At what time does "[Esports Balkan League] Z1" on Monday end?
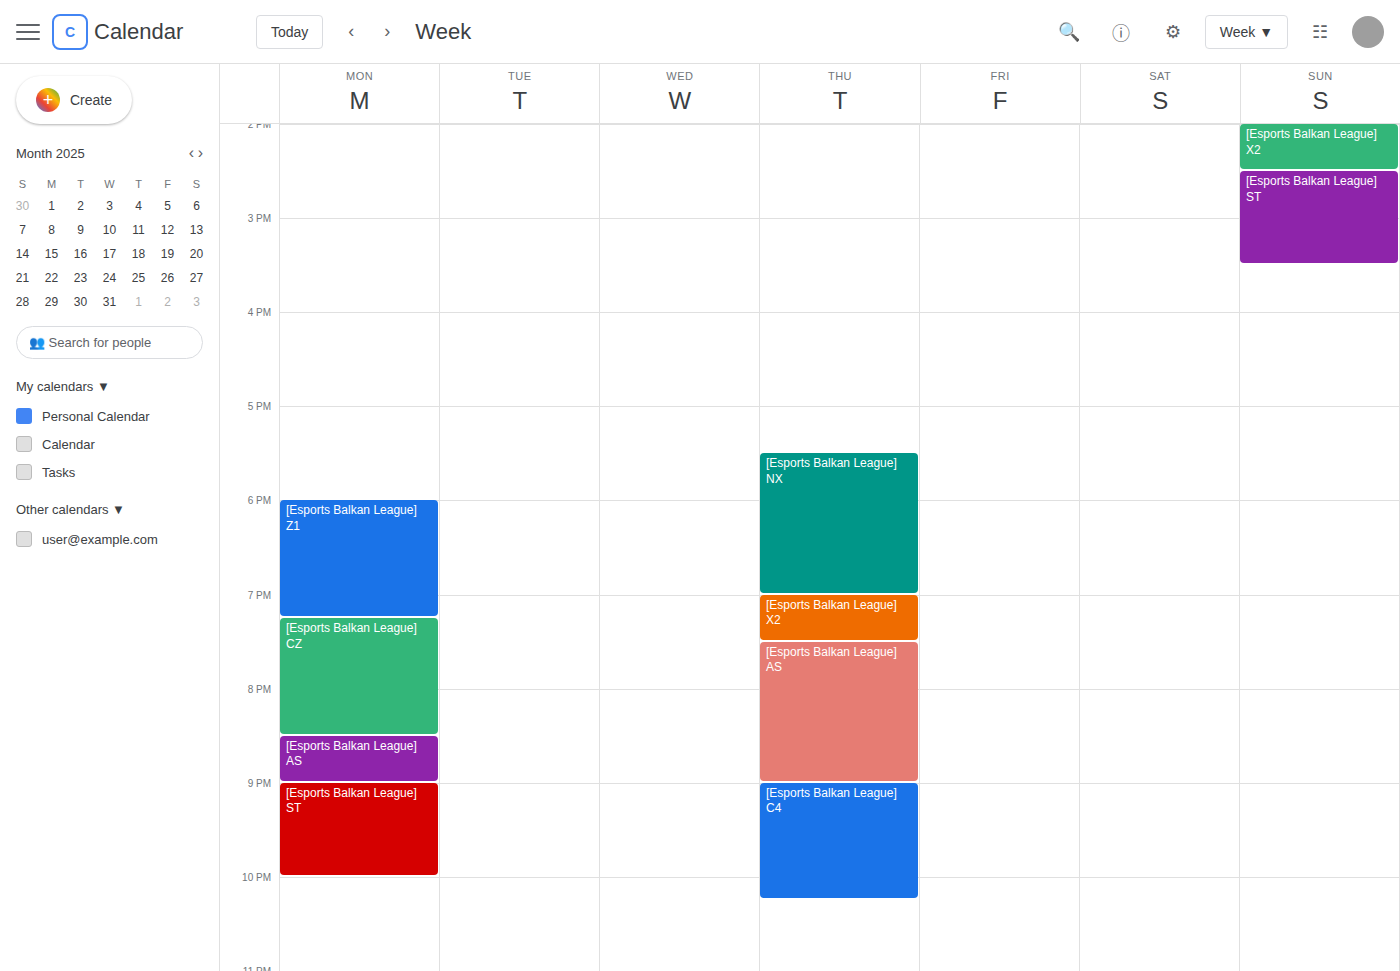
7:15 PM